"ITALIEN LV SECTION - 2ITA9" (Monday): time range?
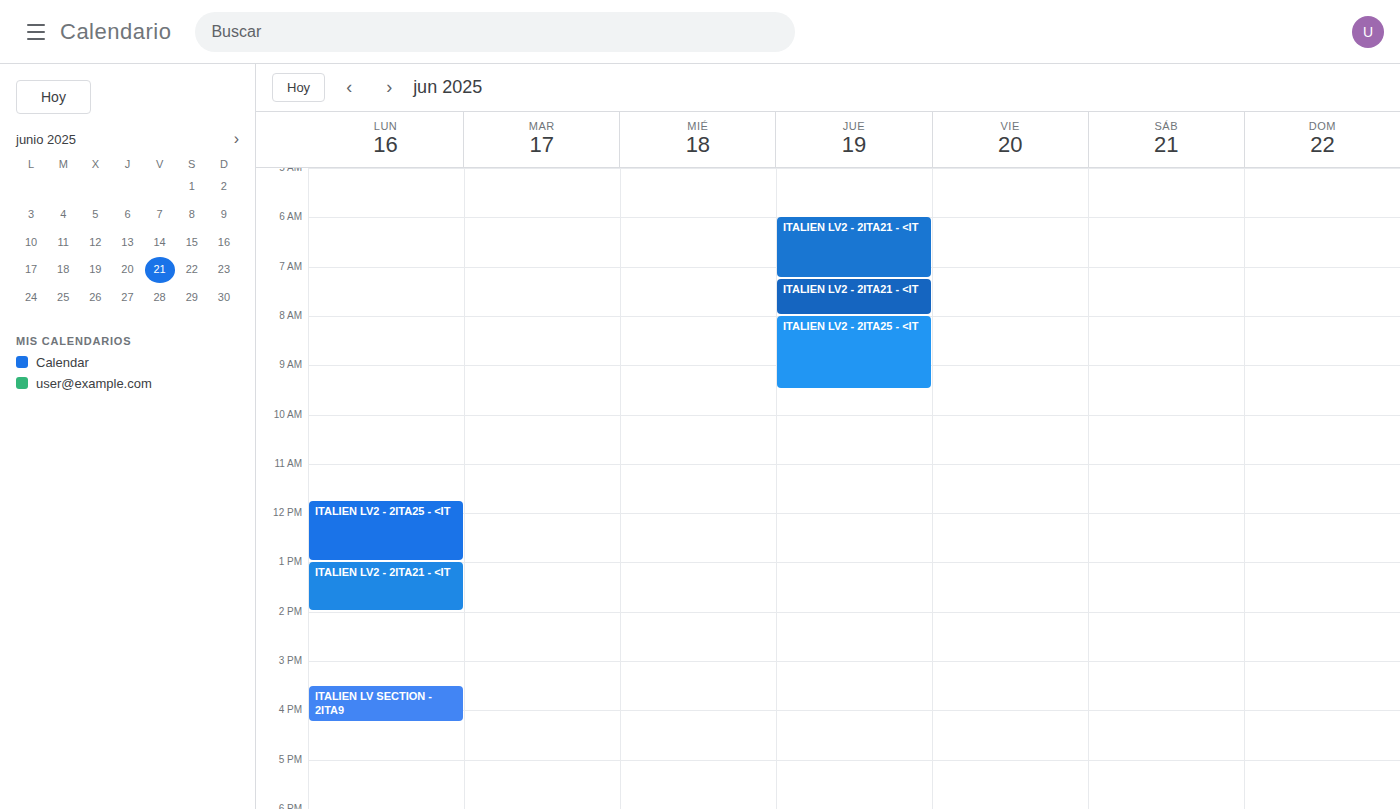
3:30 PM to 4:15 PM